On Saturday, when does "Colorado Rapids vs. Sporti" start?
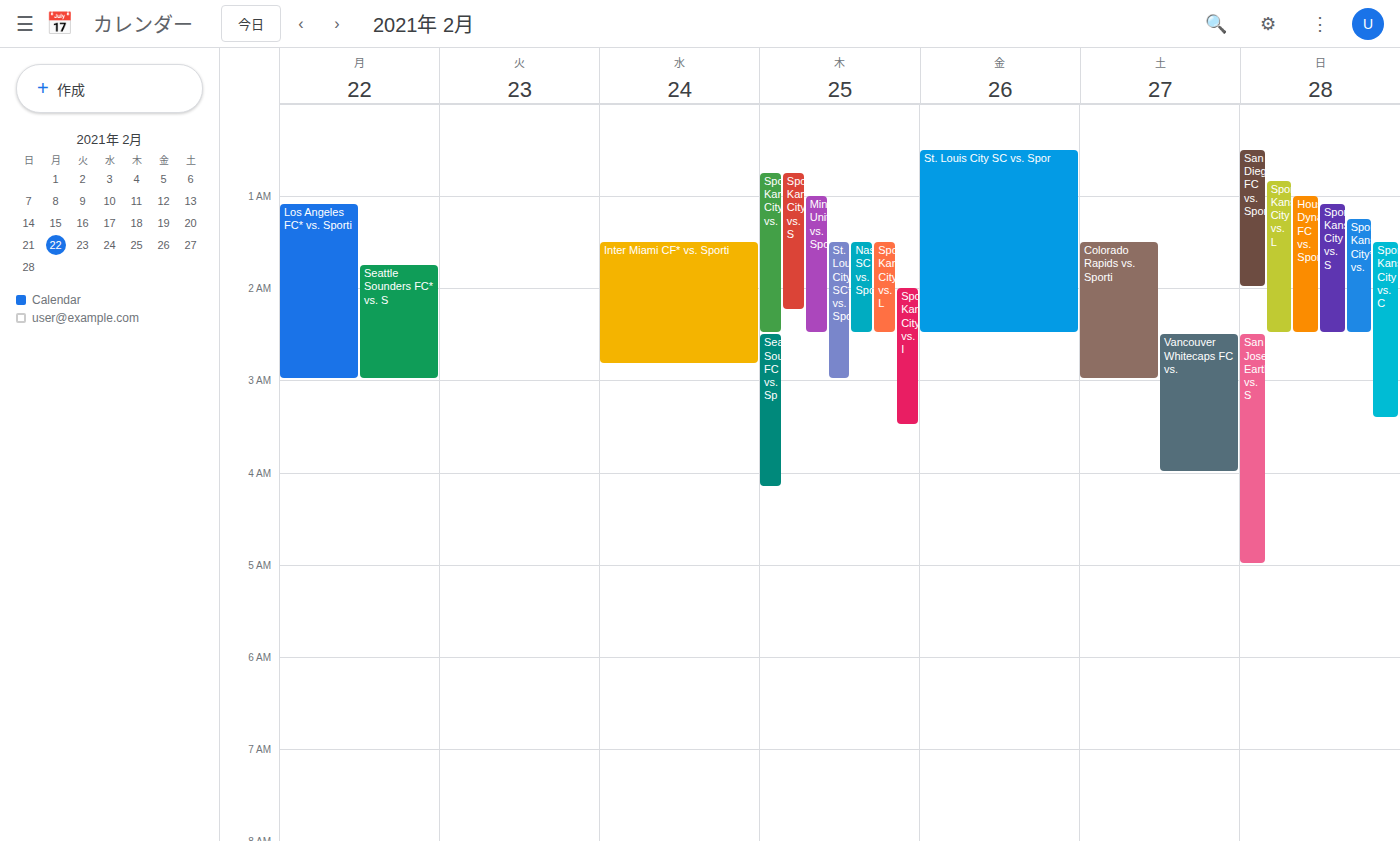
1:30 AM